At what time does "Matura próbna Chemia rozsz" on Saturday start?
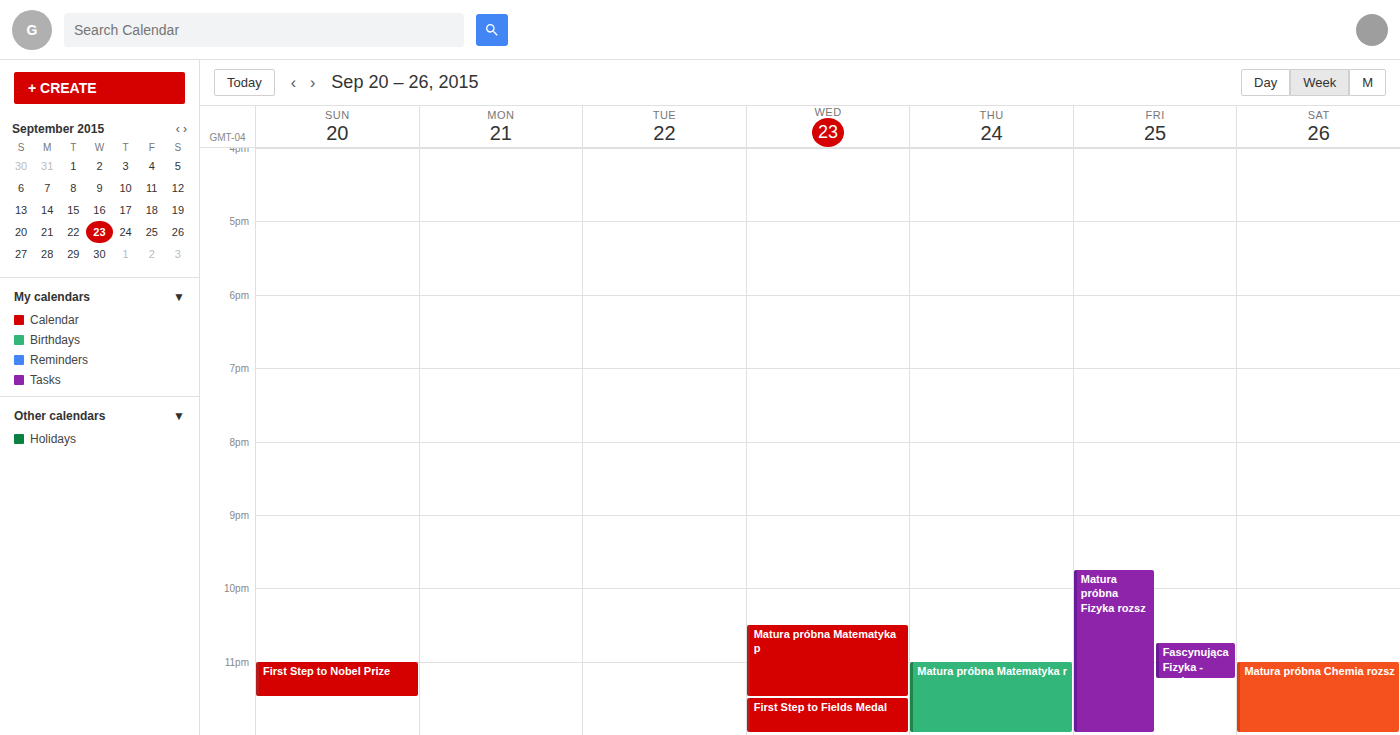
11:00 PM